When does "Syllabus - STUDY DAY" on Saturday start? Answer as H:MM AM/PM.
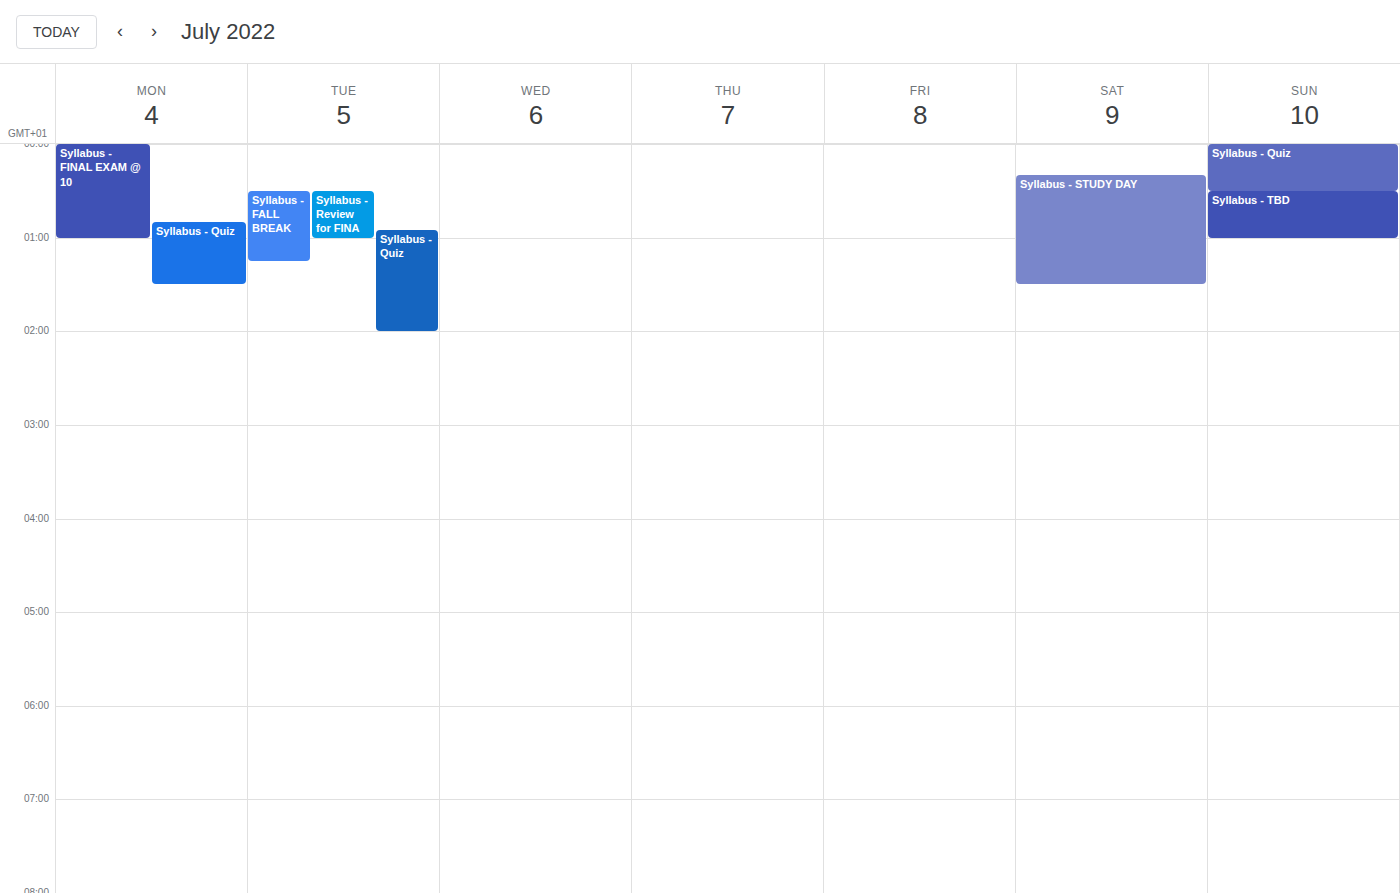
12:20 AM